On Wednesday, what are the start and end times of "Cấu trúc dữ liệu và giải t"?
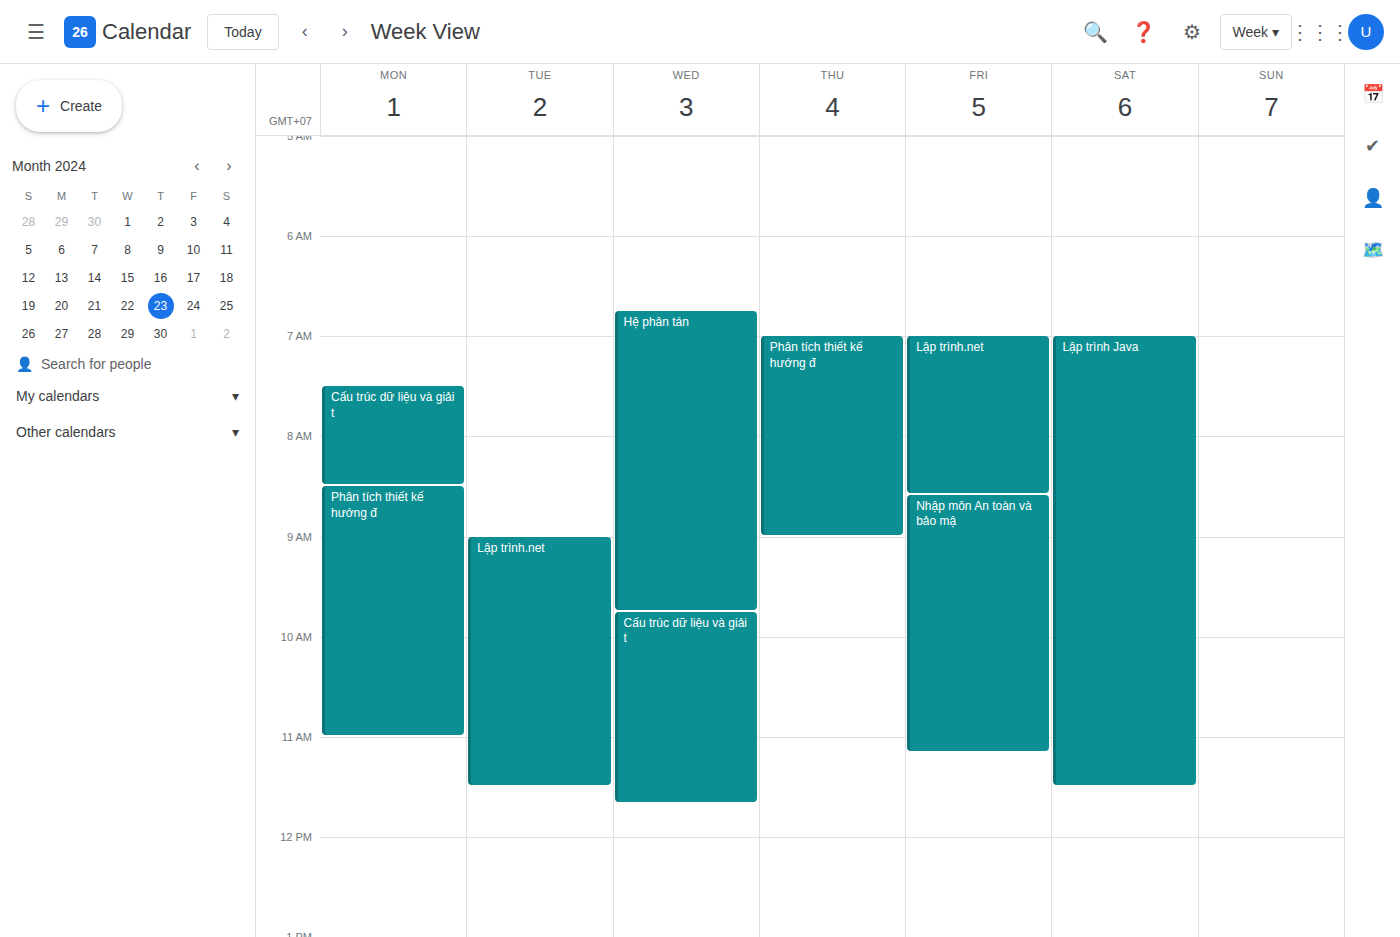
9:45 AM to 11:40 AM